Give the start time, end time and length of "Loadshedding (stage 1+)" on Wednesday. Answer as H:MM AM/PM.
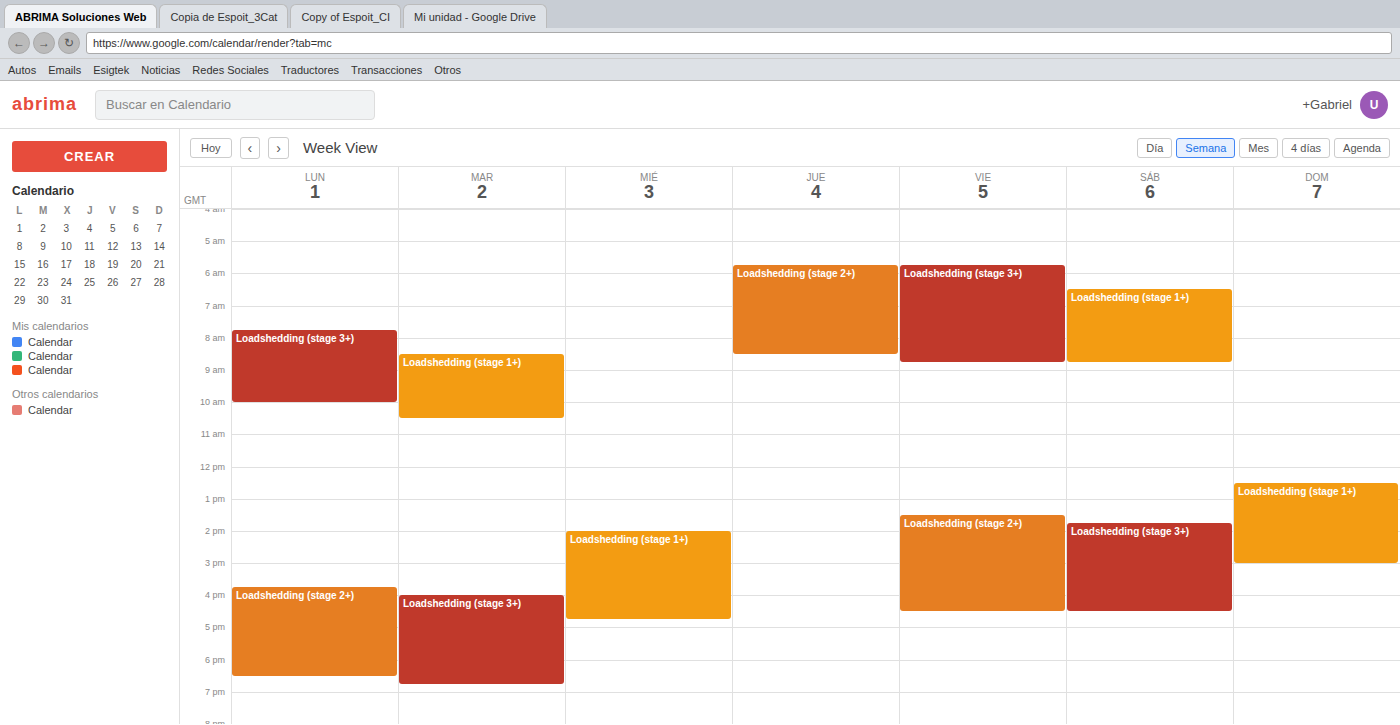
2:00 PM to 4:45 PM, 2 hours 45 minutes